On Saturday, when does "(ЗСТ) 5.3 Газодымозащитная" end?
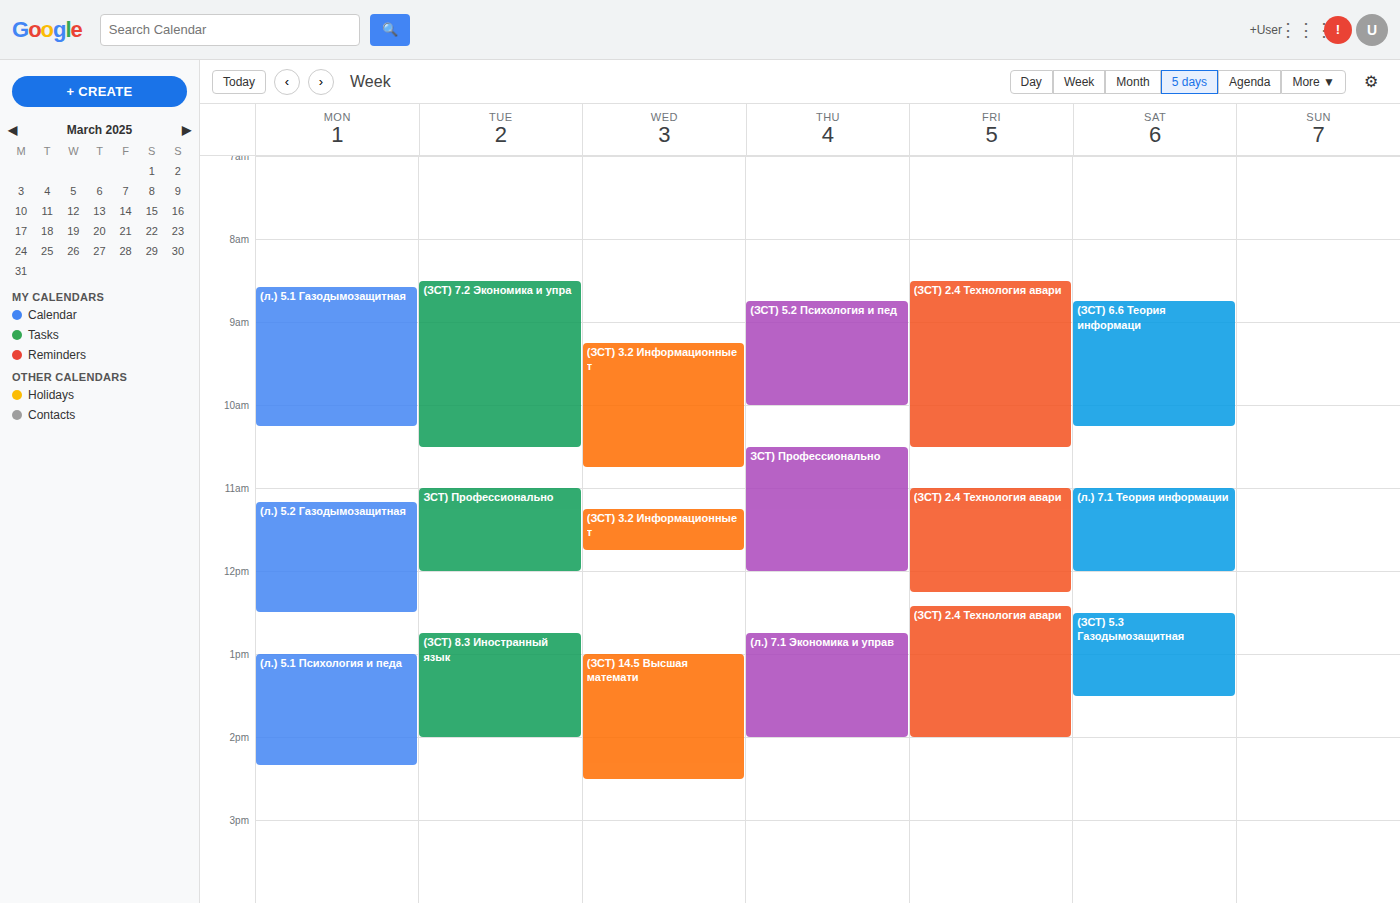
1:30 PM